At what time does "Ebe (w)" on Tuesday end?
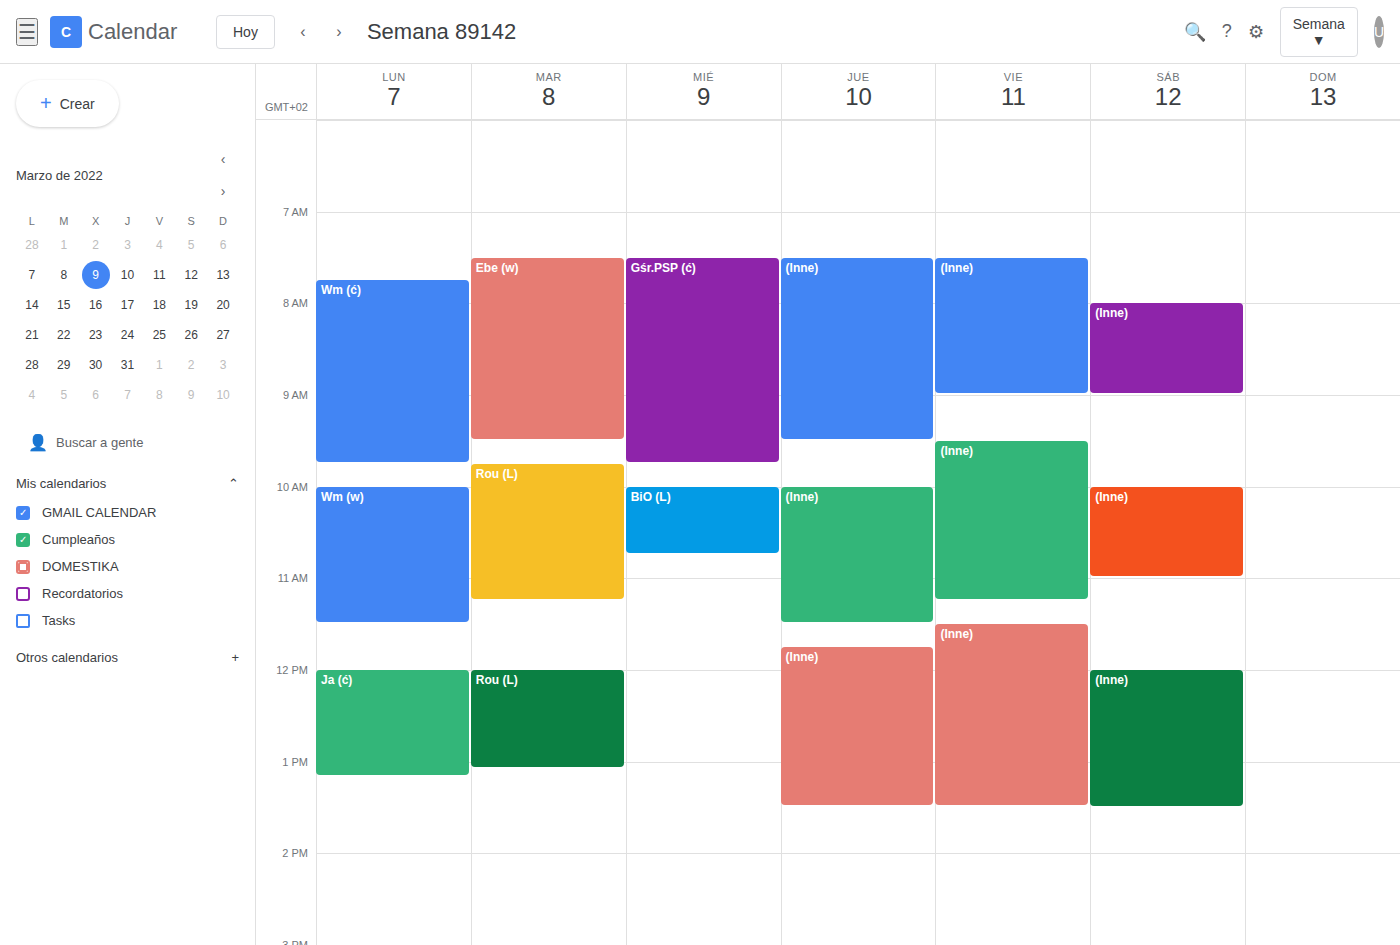
9:30 AM